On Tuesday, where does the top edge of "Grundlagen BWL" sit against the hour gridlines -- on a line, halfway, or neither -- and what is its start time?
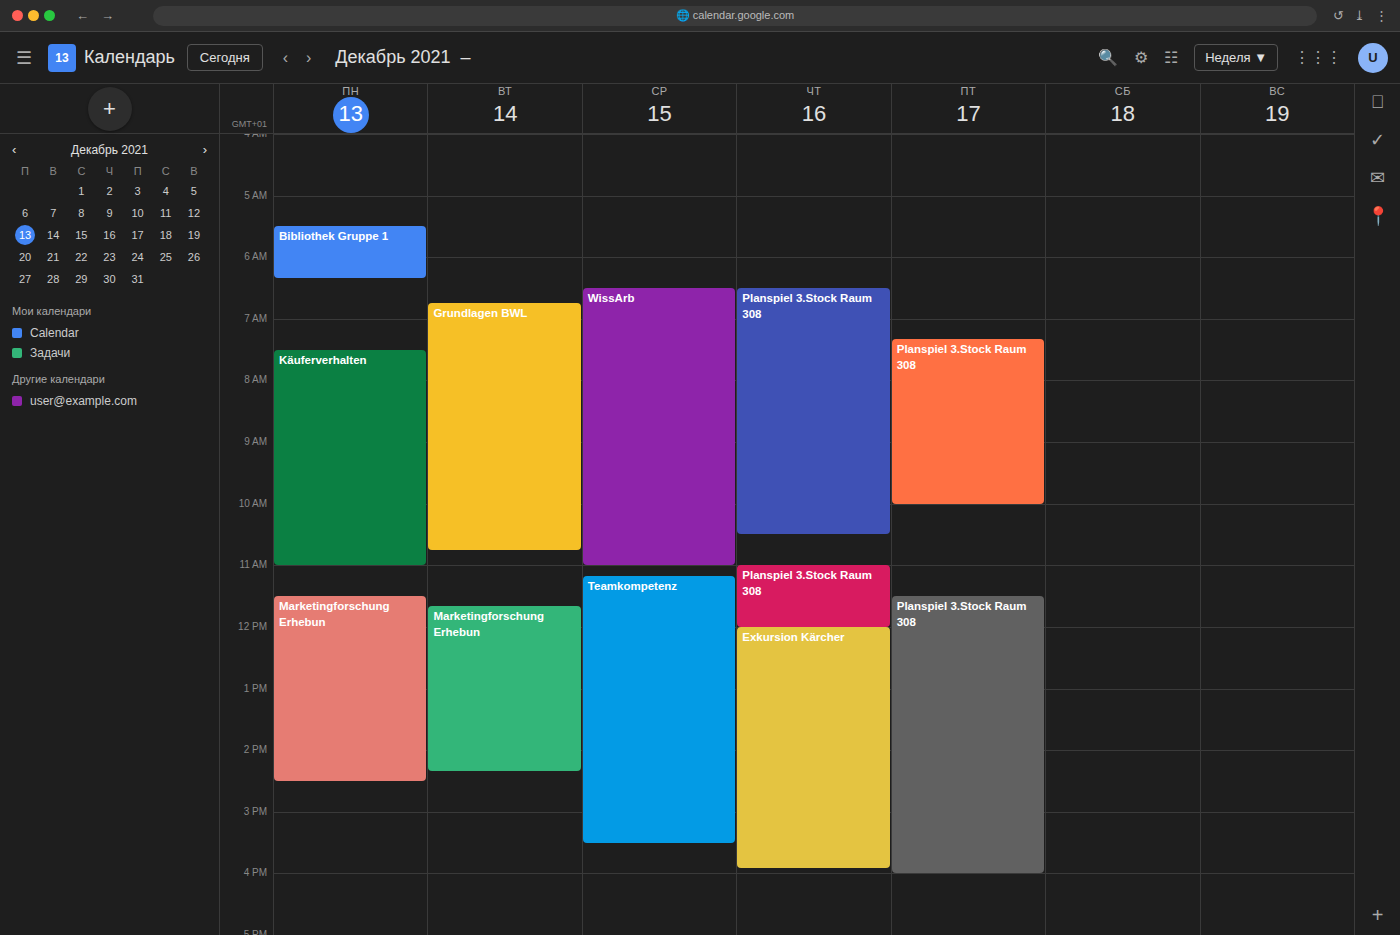
6:45 AM -- neither: three quarters of the way from the 6 AM line to the 7 AM line.